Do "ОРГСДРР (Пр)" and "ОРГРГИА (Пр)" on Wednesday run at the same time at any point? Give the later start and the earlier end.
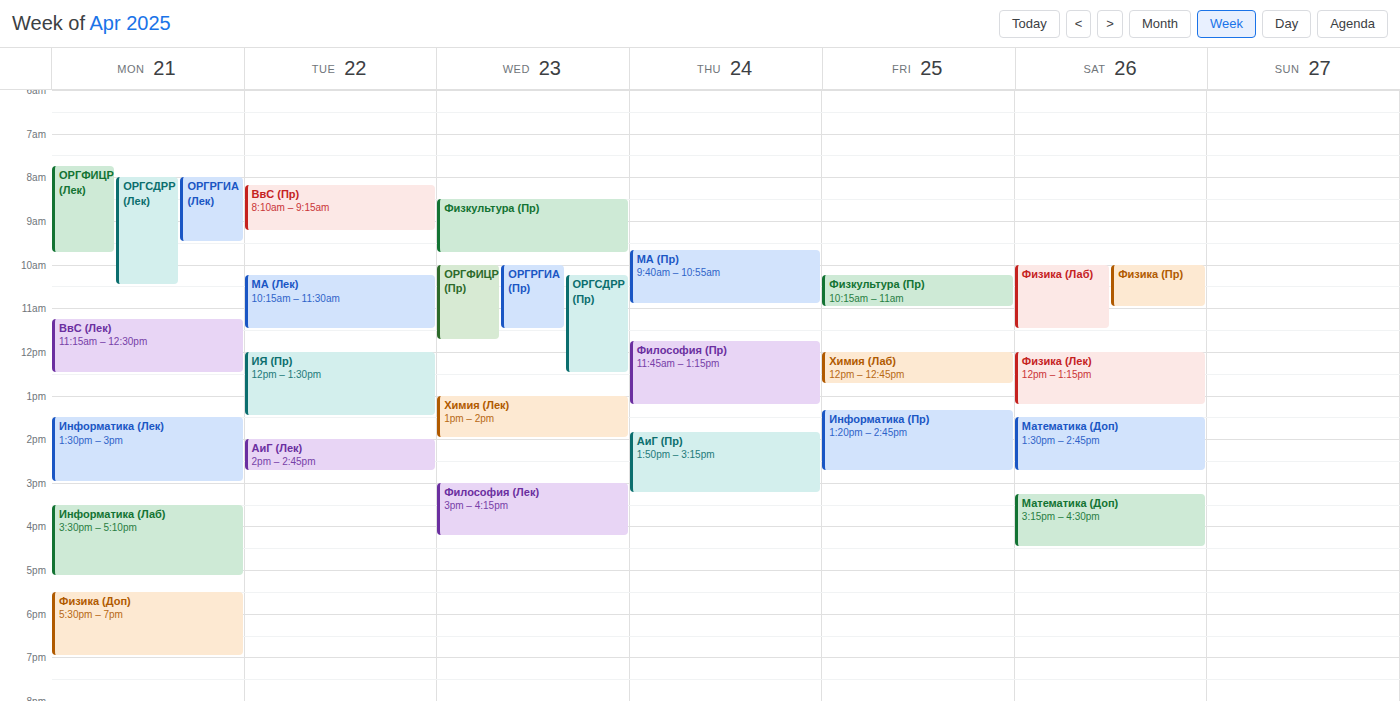
"ОРГСДРР (Пр)" starts at 10:15 AM, before "ОРГРГИА (Пр)" ends at 11:30 AM -- they overlap.